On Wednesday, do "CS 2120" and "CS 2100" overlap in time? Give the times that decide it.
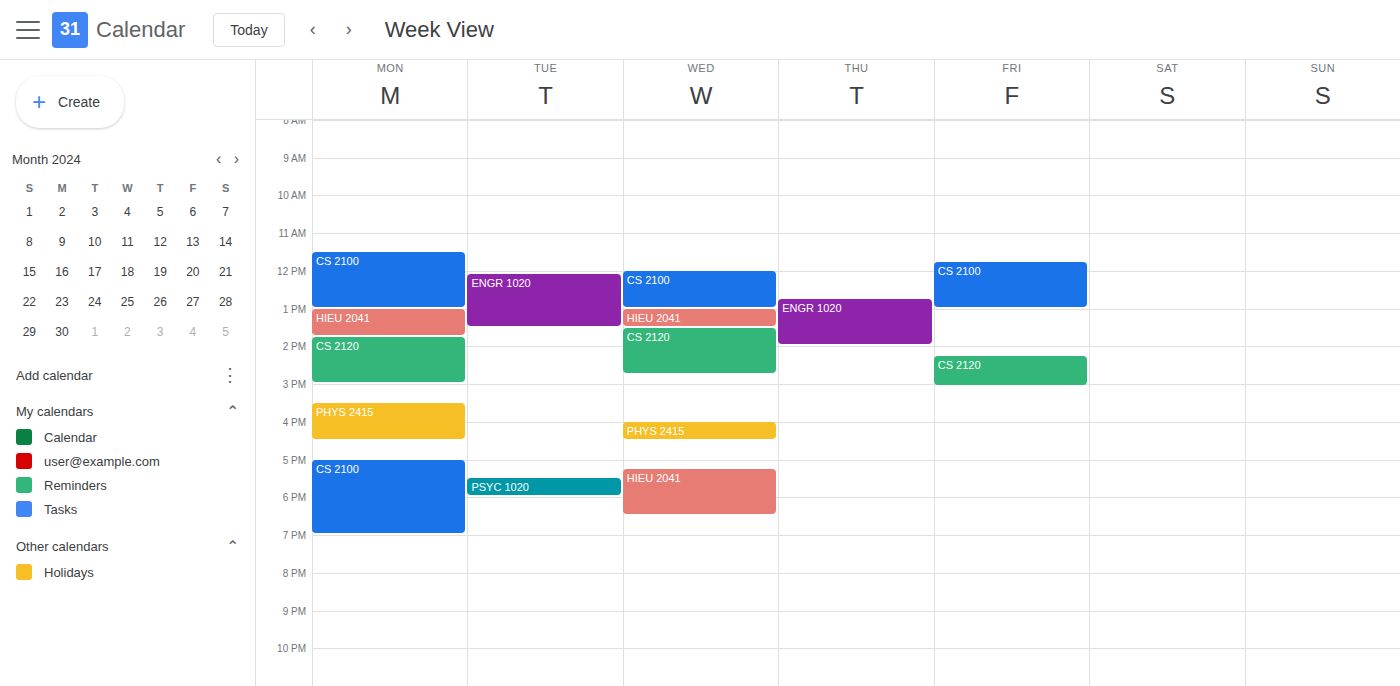
"CS 2100" ends at 1:00 PM and "CS 2120" starts at 1:30 PM -- no overlap.